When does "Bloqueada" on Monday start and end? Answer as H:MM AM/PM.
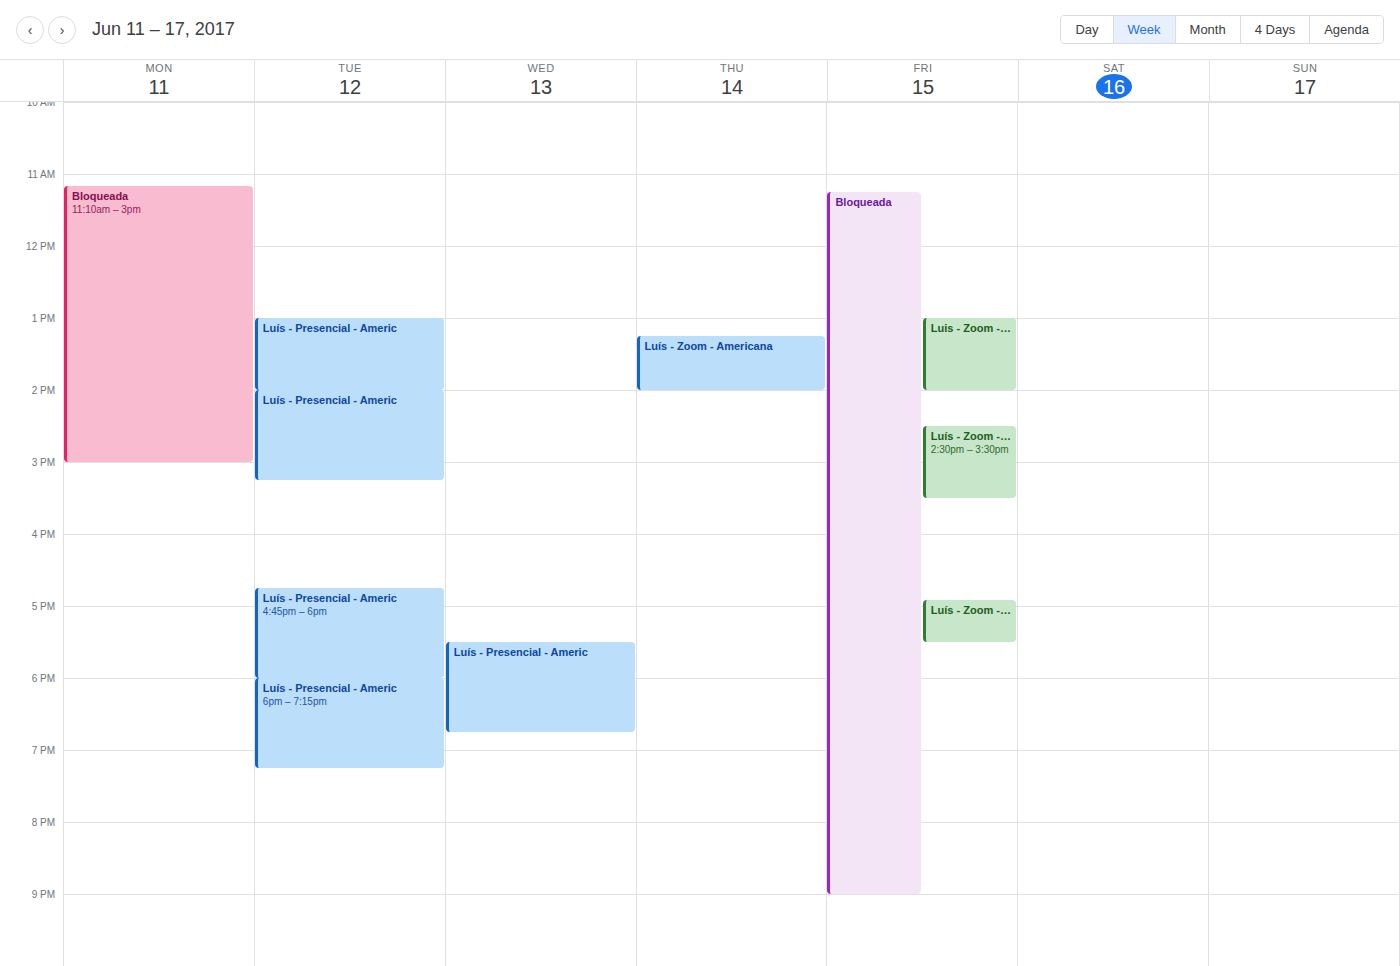
11:10 AM to 3:00 PM